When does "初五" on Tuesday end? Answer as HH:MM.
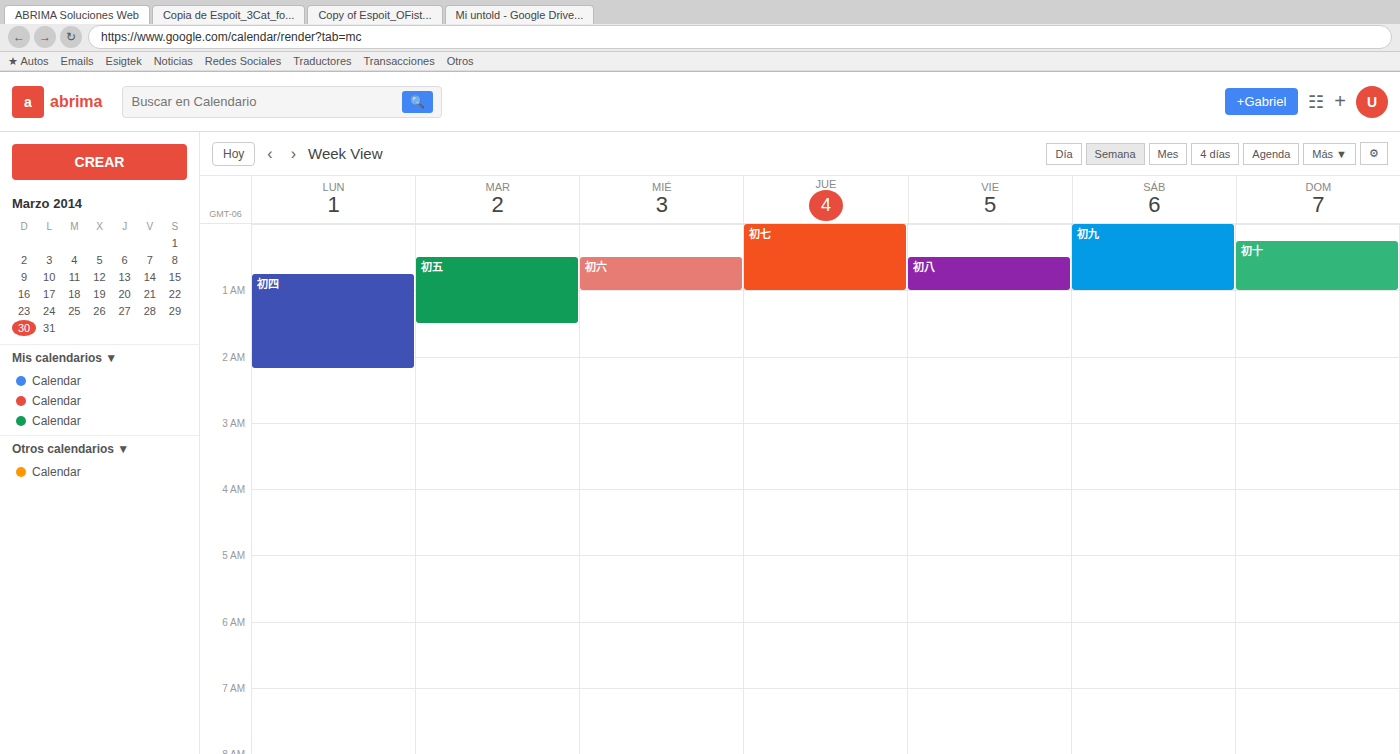
01:30